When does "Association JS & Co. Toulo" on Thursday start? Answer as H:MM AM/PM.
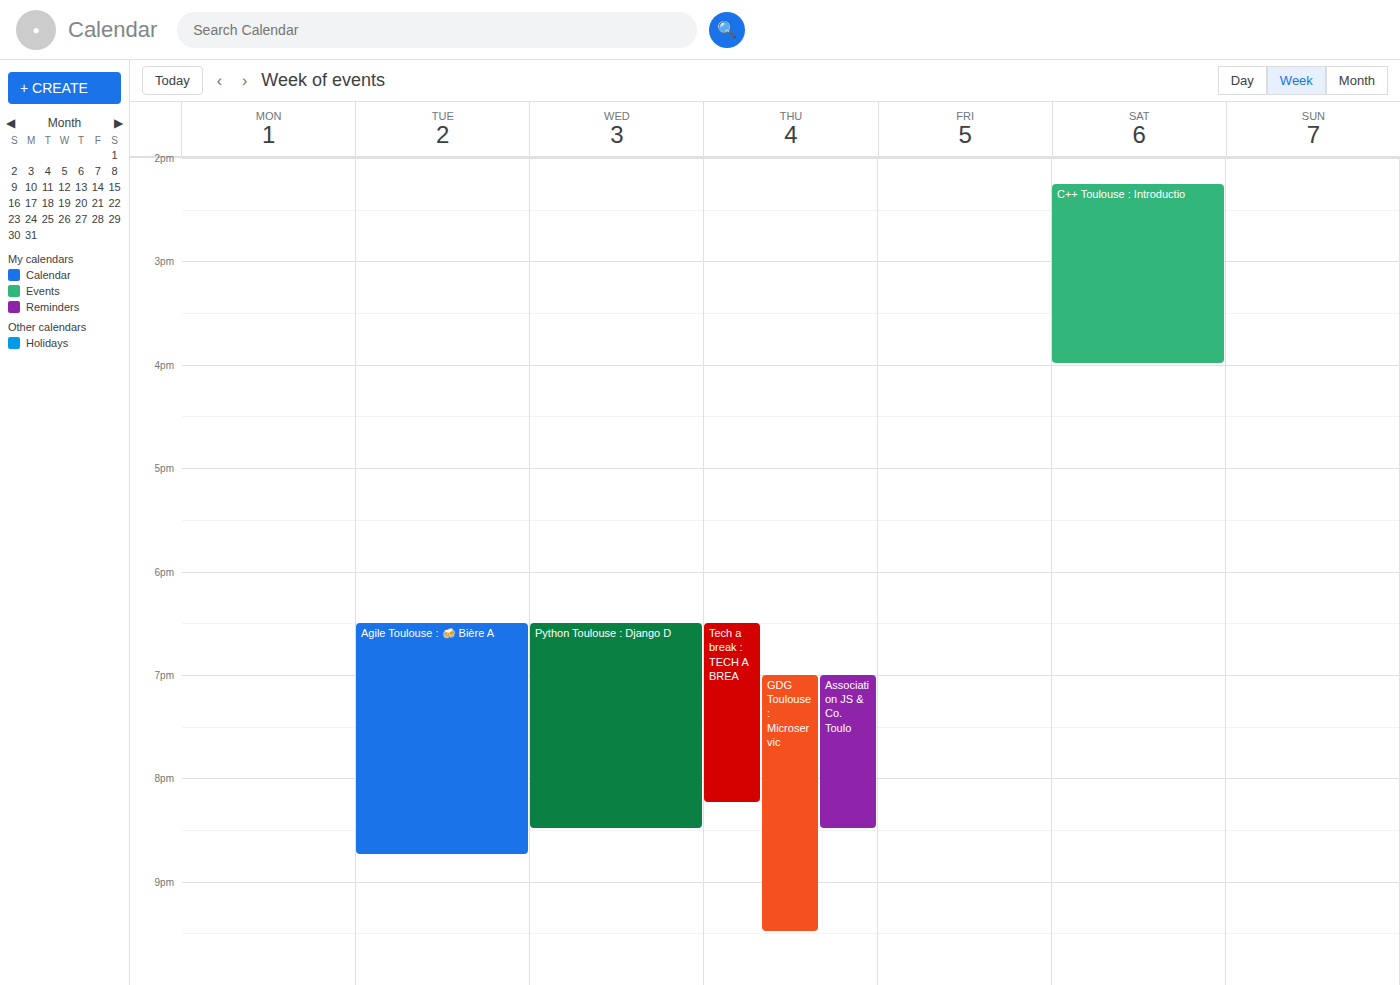
7:00 PM